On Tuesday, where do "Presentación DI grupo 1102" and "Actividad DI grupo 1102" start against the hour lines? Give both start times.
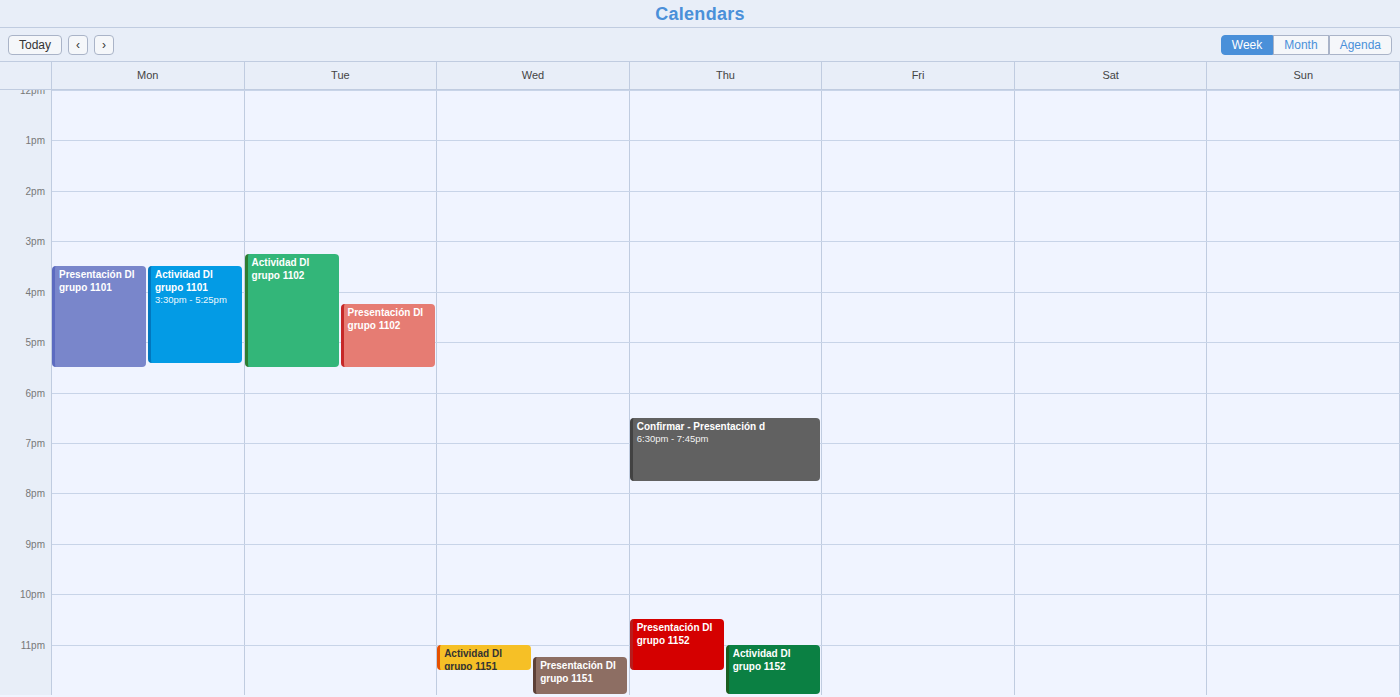
"Presentación DI grupo 1102": 16:15, neither: a quarter of the way from the 16:00 line to the 17:00 line. "Actividad DI grupo 1102": 15:15, neither: a quarter of the way from the 15:00 line to the 16:00 line.